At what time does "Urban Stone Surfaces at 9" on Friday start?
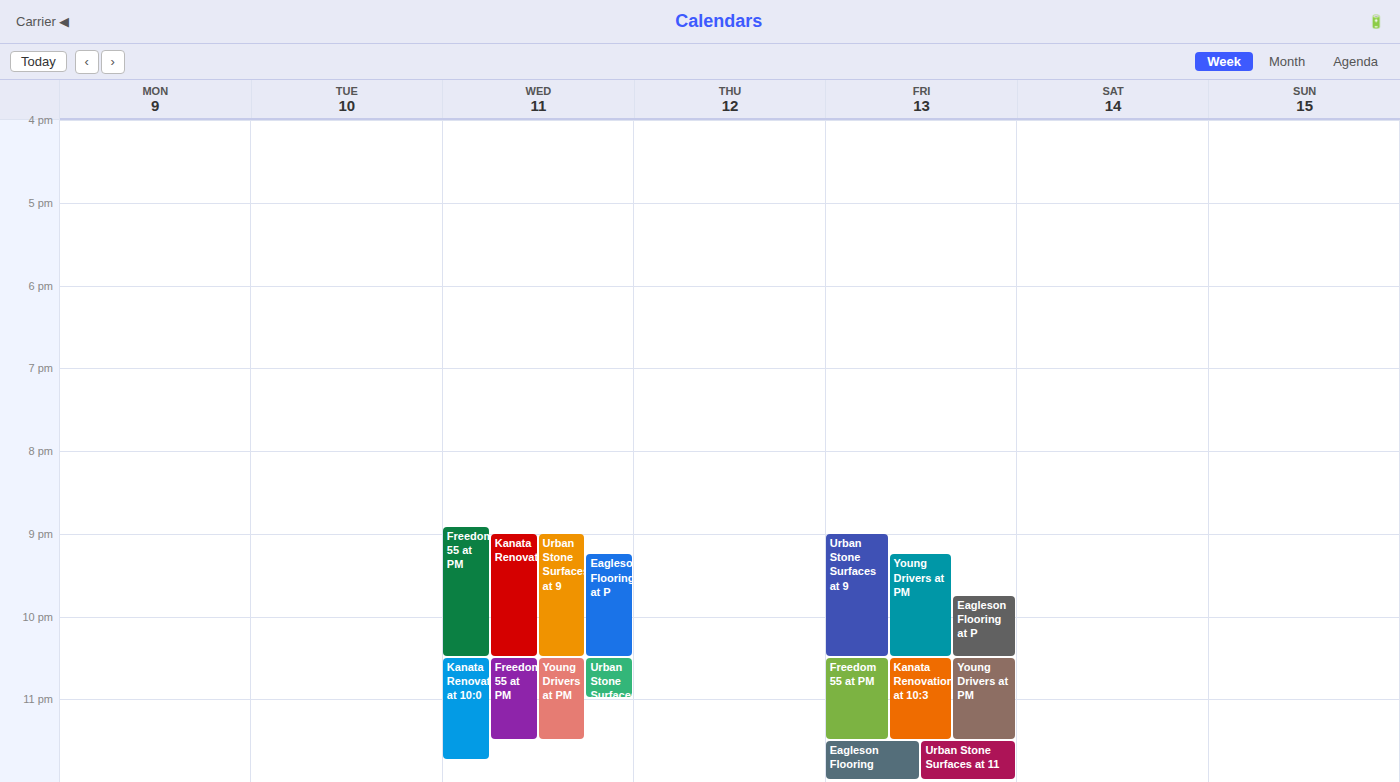
21:00